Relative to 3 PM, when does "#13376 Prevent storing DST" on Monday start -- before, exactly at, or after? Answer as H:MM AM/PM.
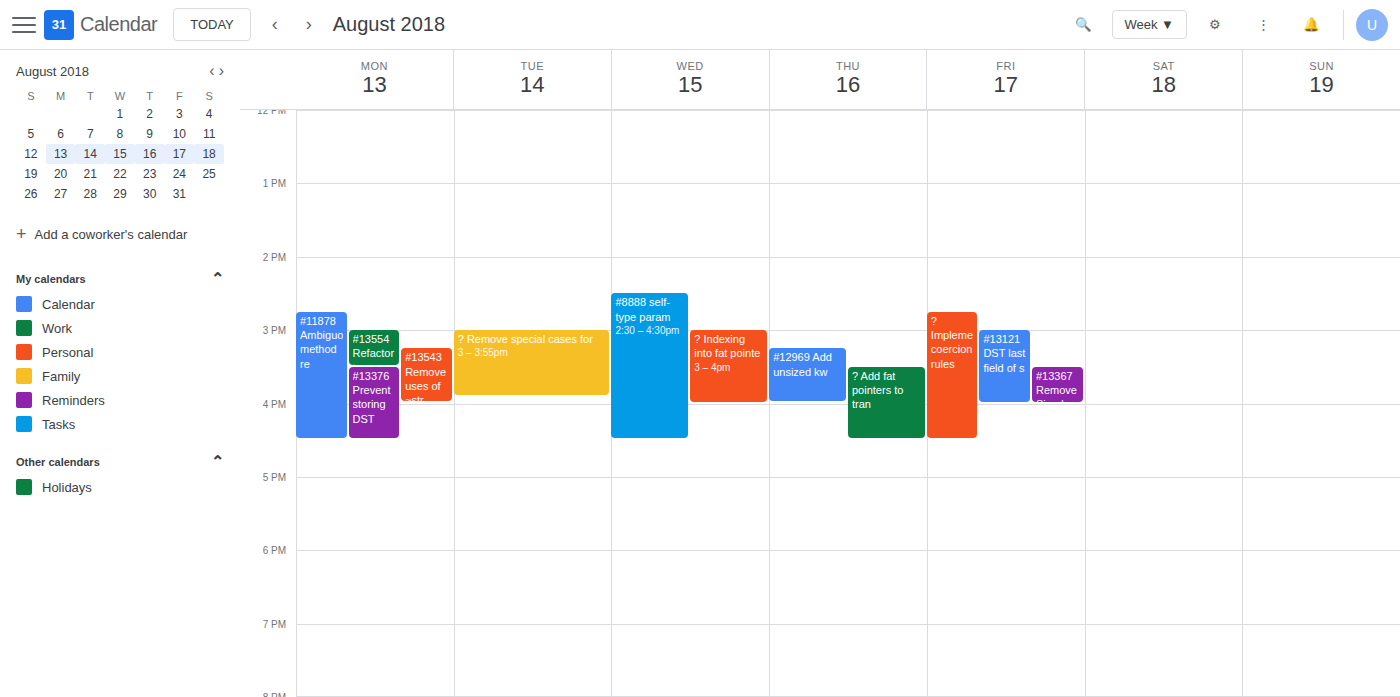
3:30 PM -- after 3 PM, 30 minutes below the 3 PM line.